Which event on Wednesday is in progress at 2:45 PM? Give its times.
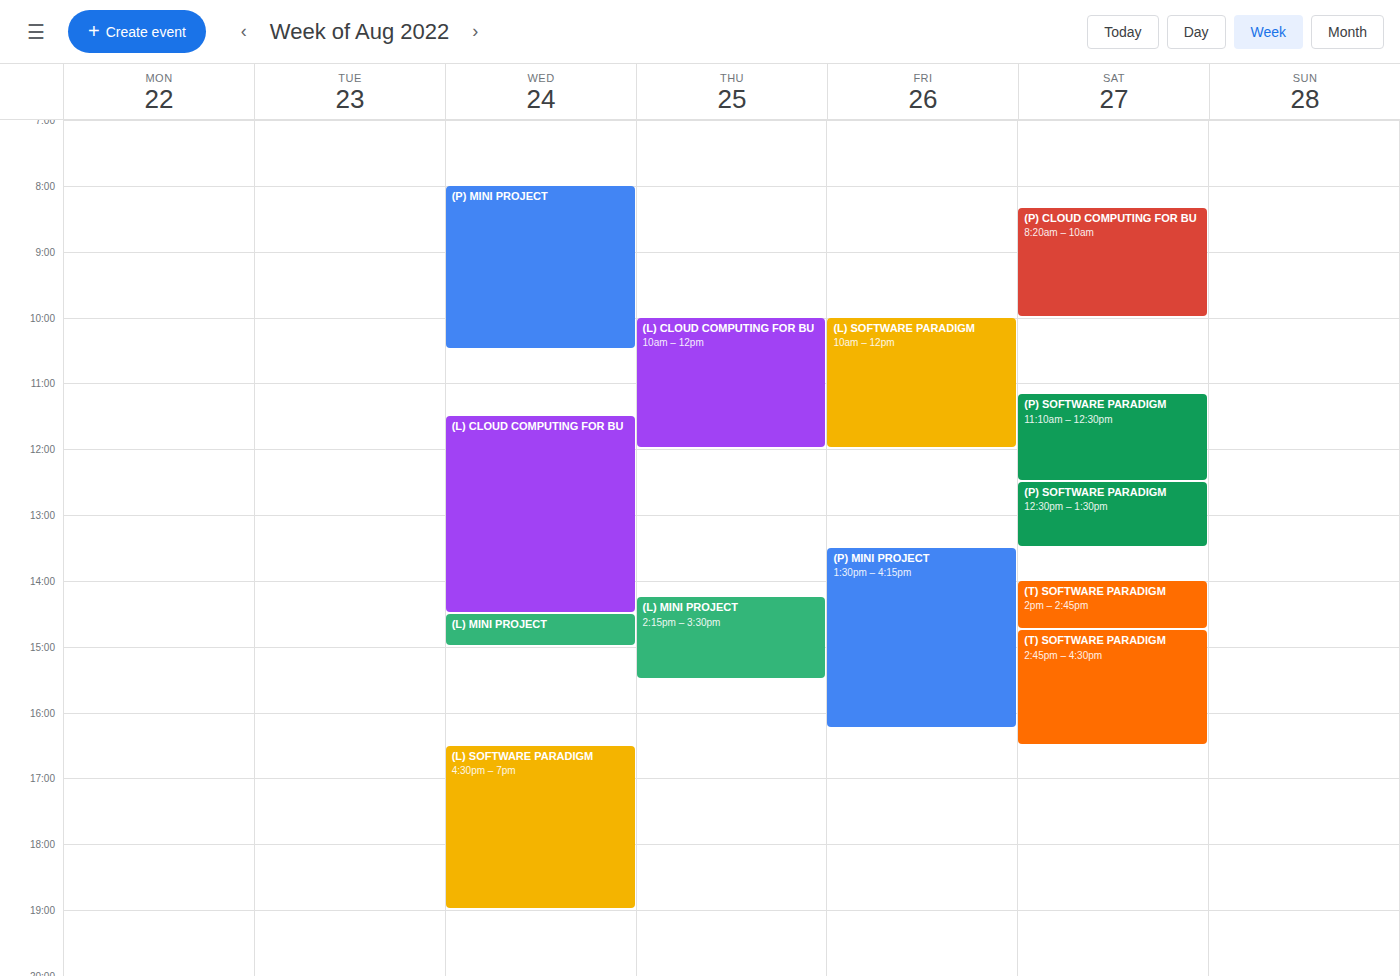
"(L) MINI PROJECT", 2:30 PM to 3:00 PM